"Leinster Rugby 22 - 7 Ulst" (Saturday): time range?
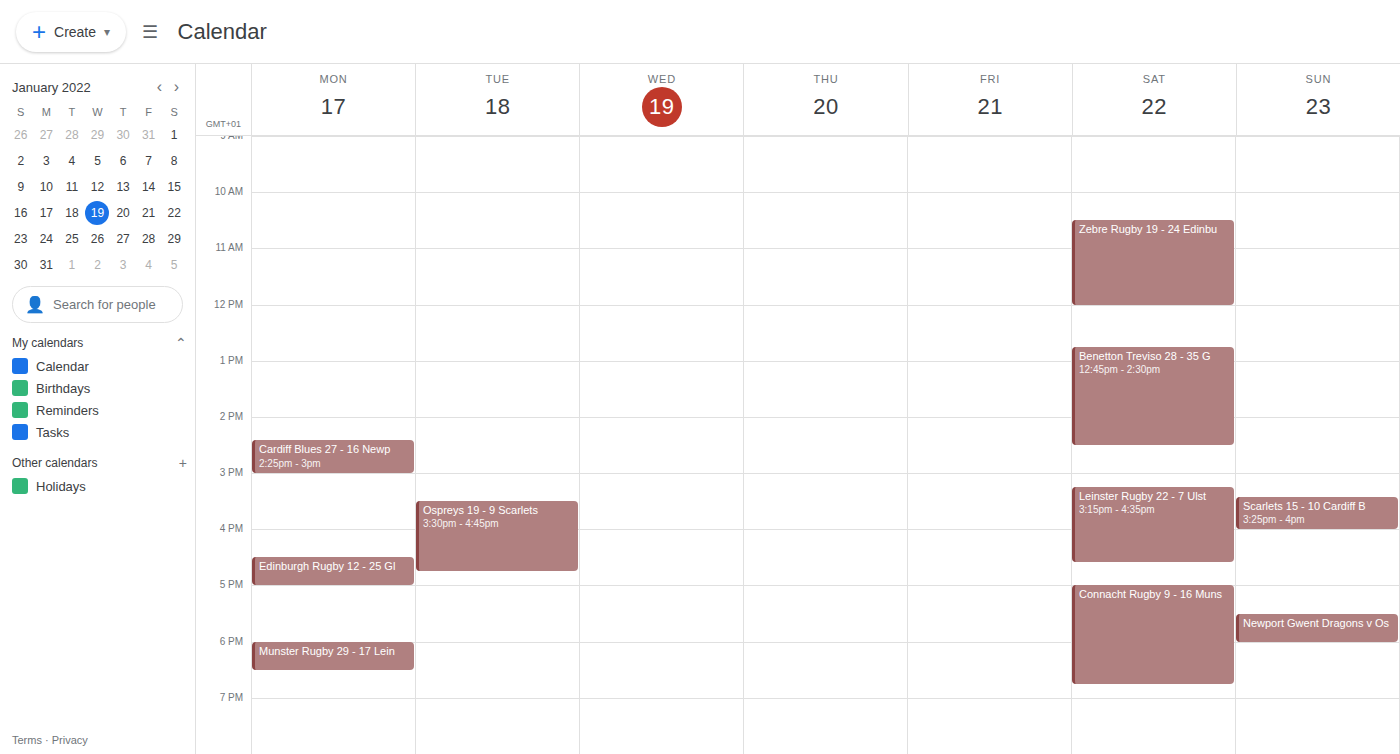
3:15 PM to 4:35 PM